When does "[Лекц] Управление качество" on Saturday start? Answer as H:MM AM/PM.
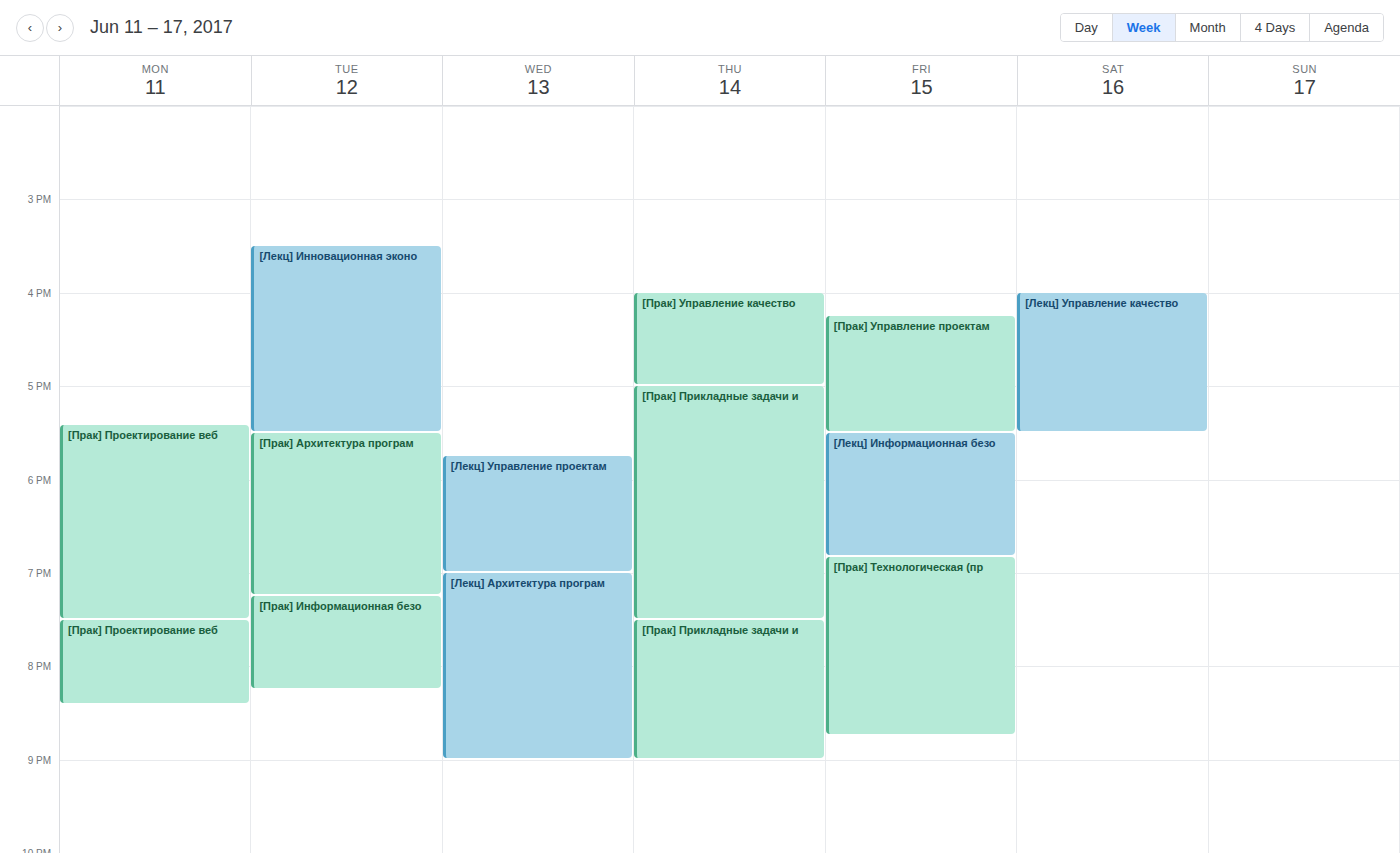
4:00 PM